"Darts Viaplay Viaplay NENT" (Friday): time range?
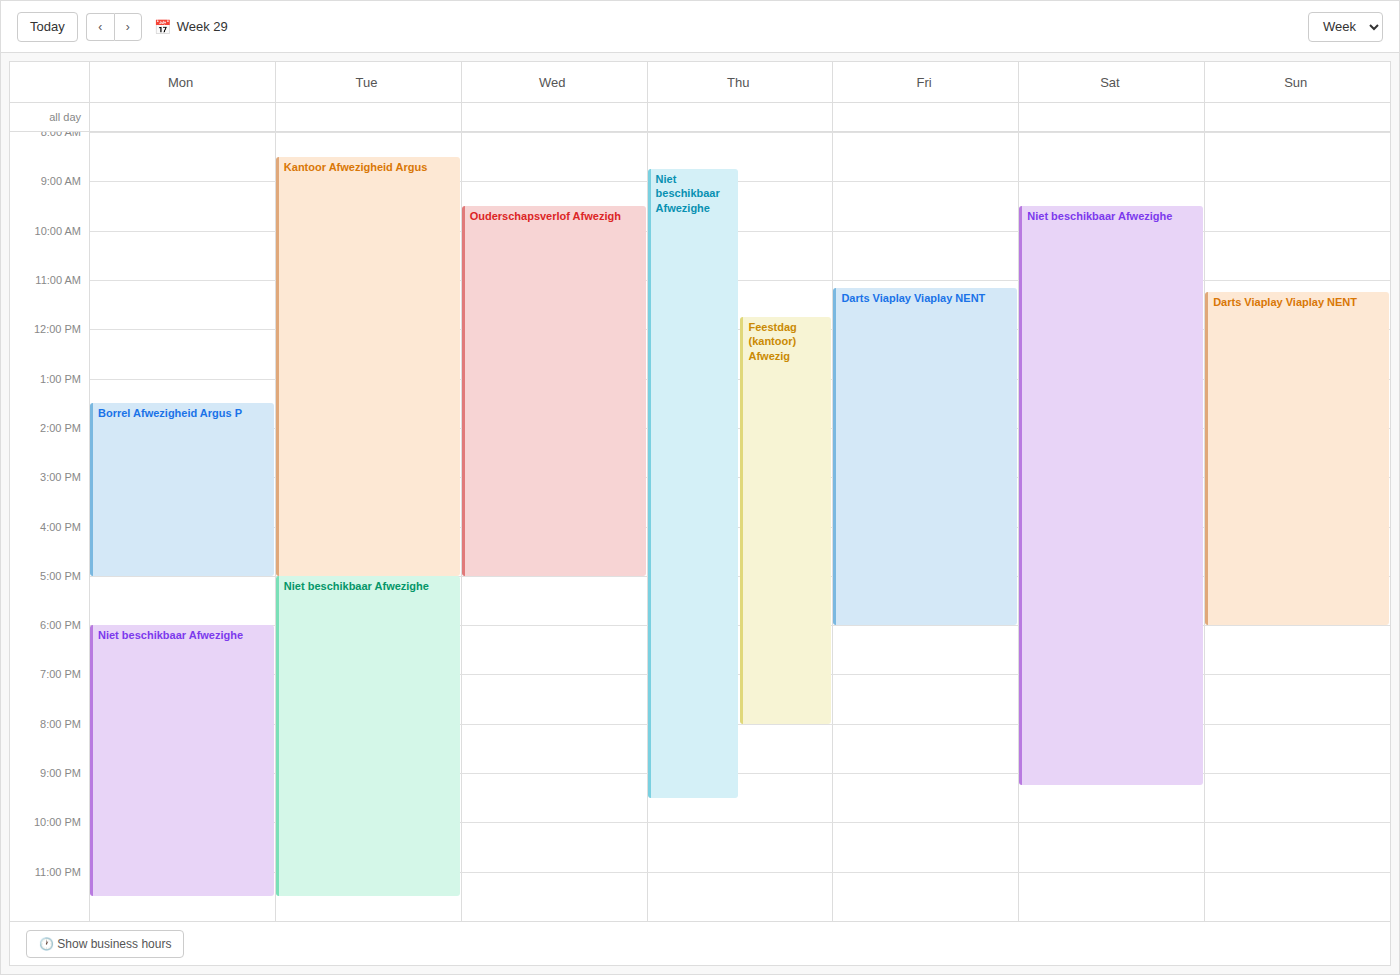
11:10 AM to 6:00 PM